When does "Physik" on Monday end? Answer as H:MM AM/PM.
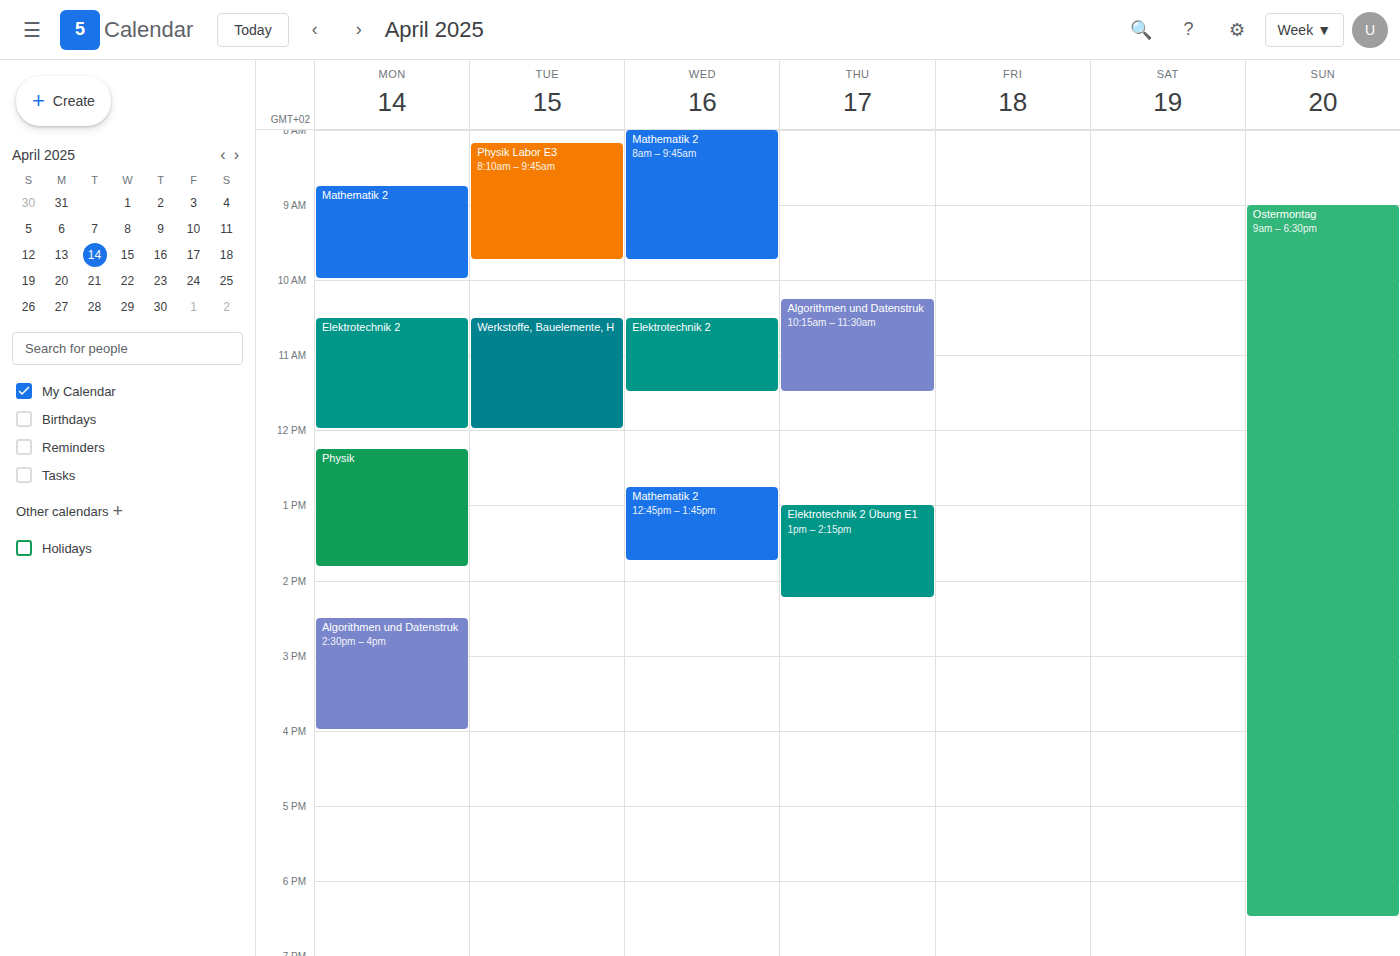
1:50 PM